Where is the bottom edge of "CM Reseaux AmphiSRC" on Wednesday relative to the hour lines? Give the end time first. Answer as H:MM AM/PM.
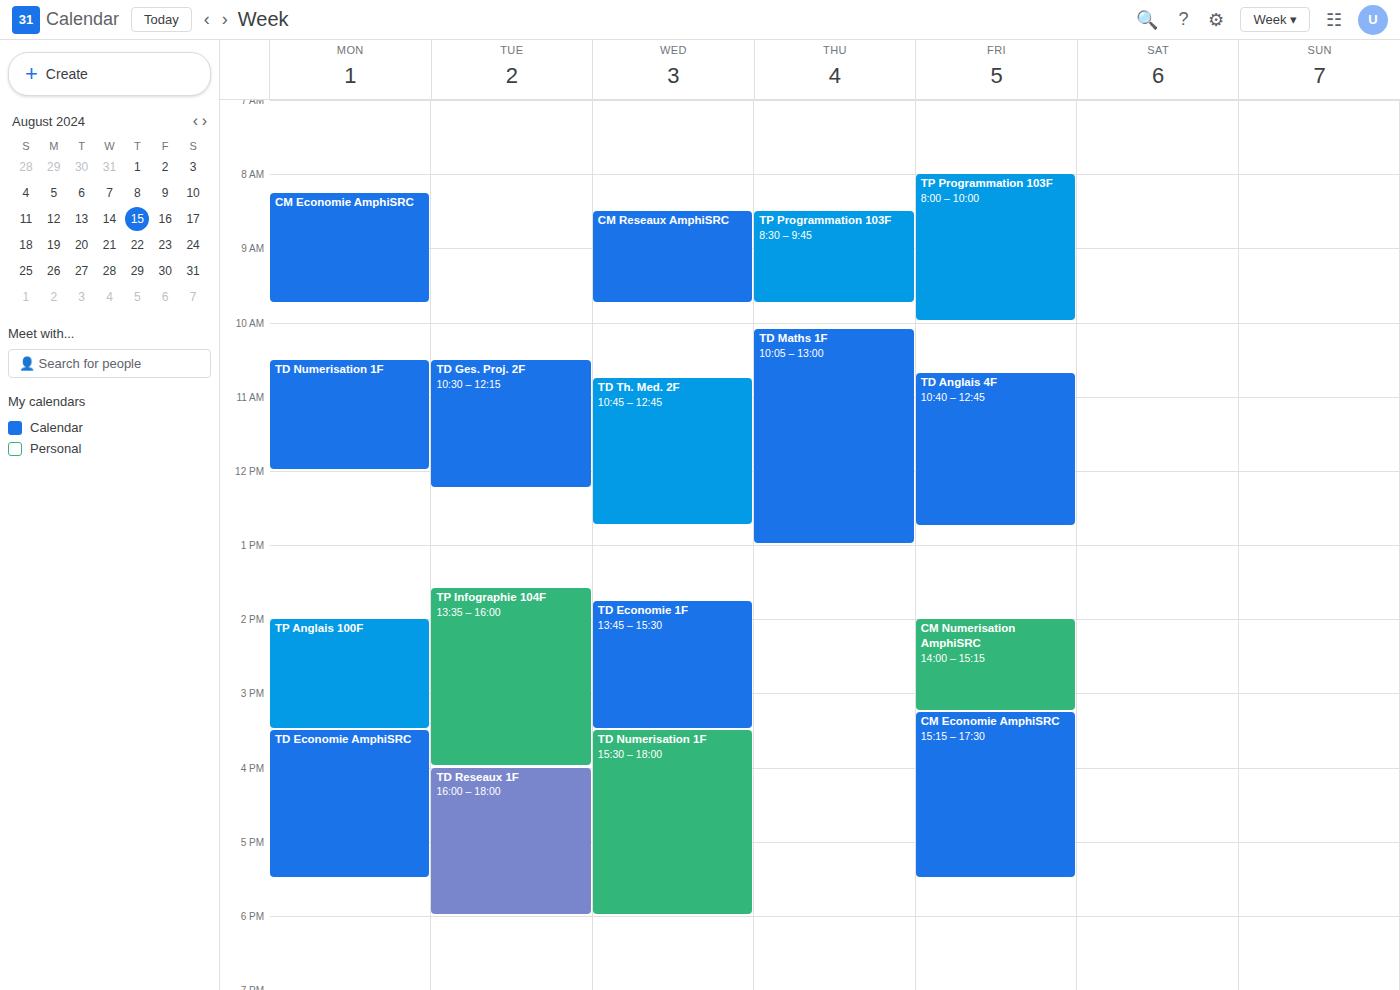
9:45 AM -- neither: three quarters of the way from the 9 AM line to the 10 AM line.